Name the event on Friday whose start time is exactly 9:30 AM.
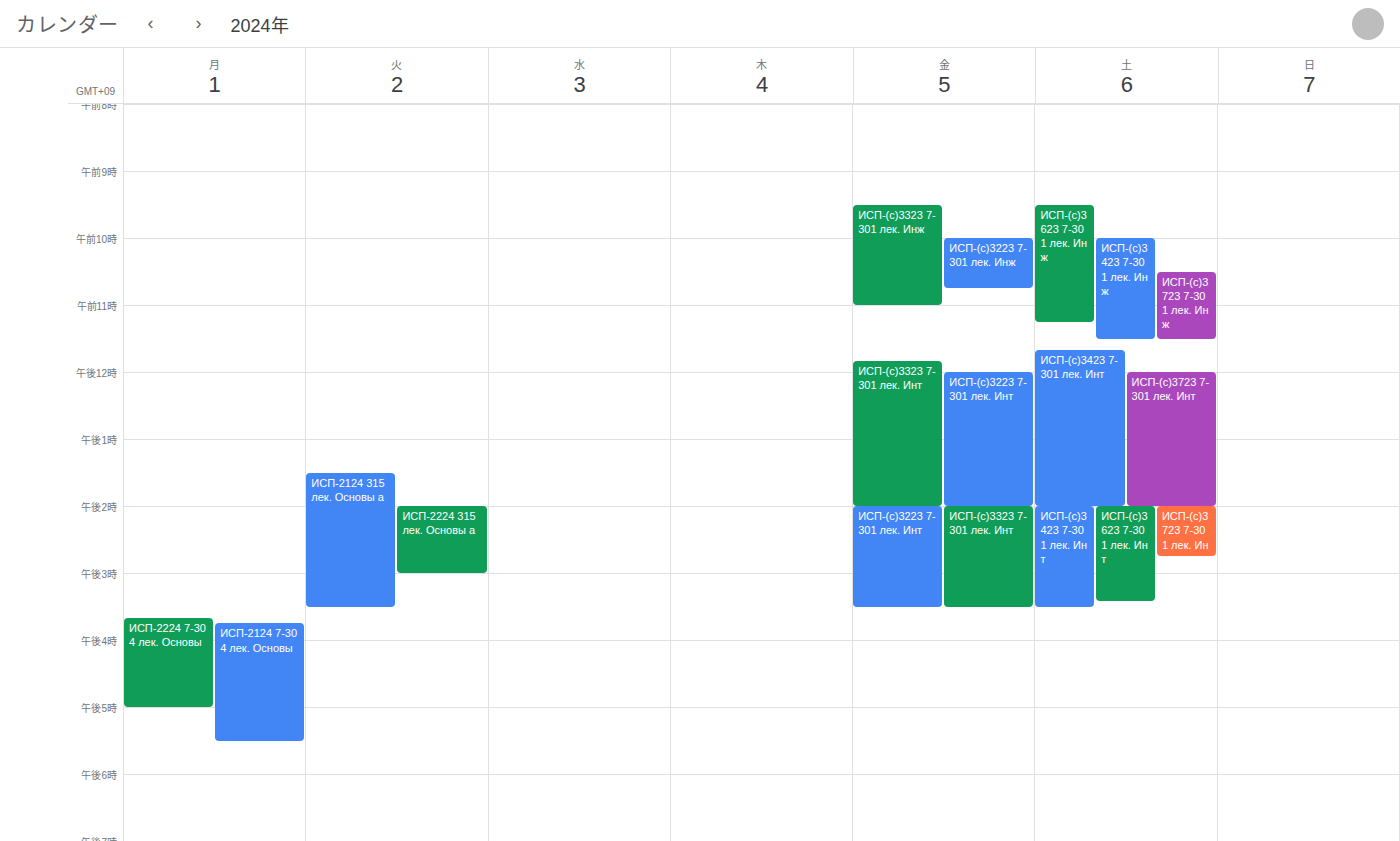
"ИСП-(с)3323 7-301 лек. Инж"